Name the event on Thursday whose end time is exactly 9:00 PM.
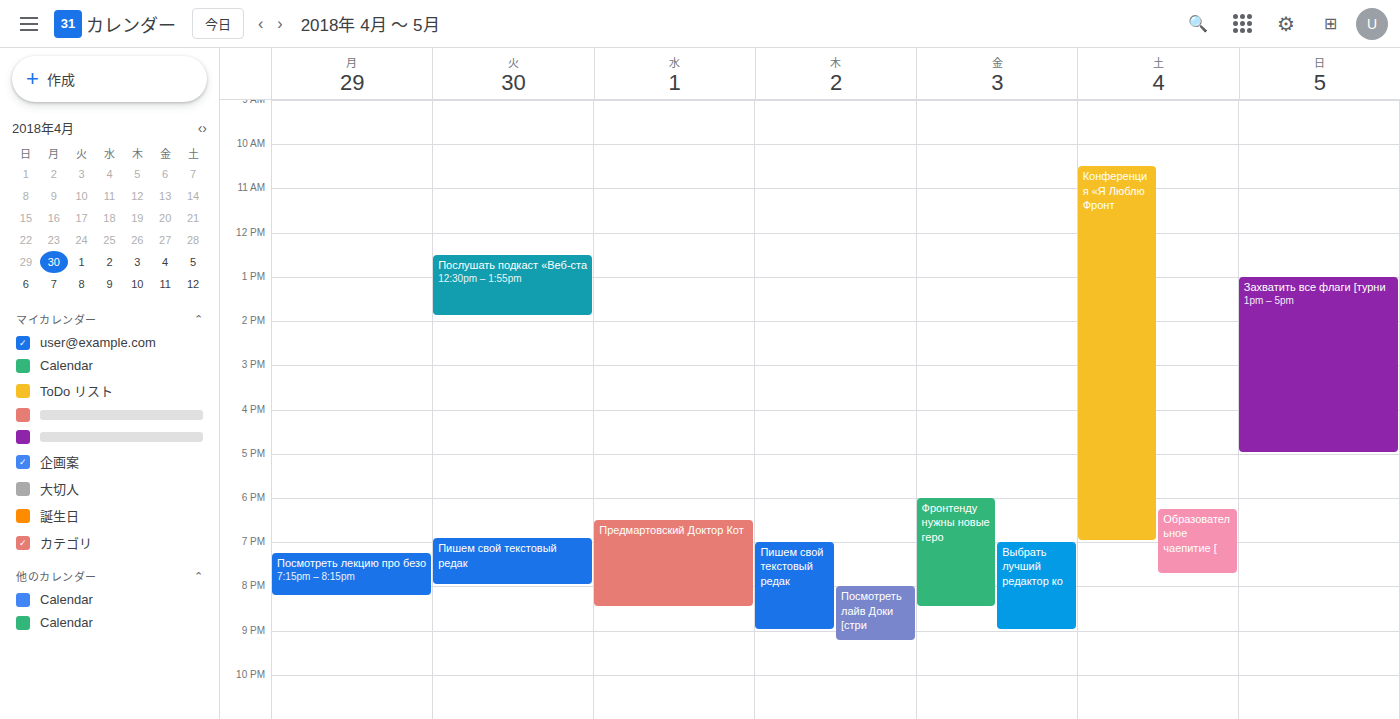
"Пишем свой текстовый редак"